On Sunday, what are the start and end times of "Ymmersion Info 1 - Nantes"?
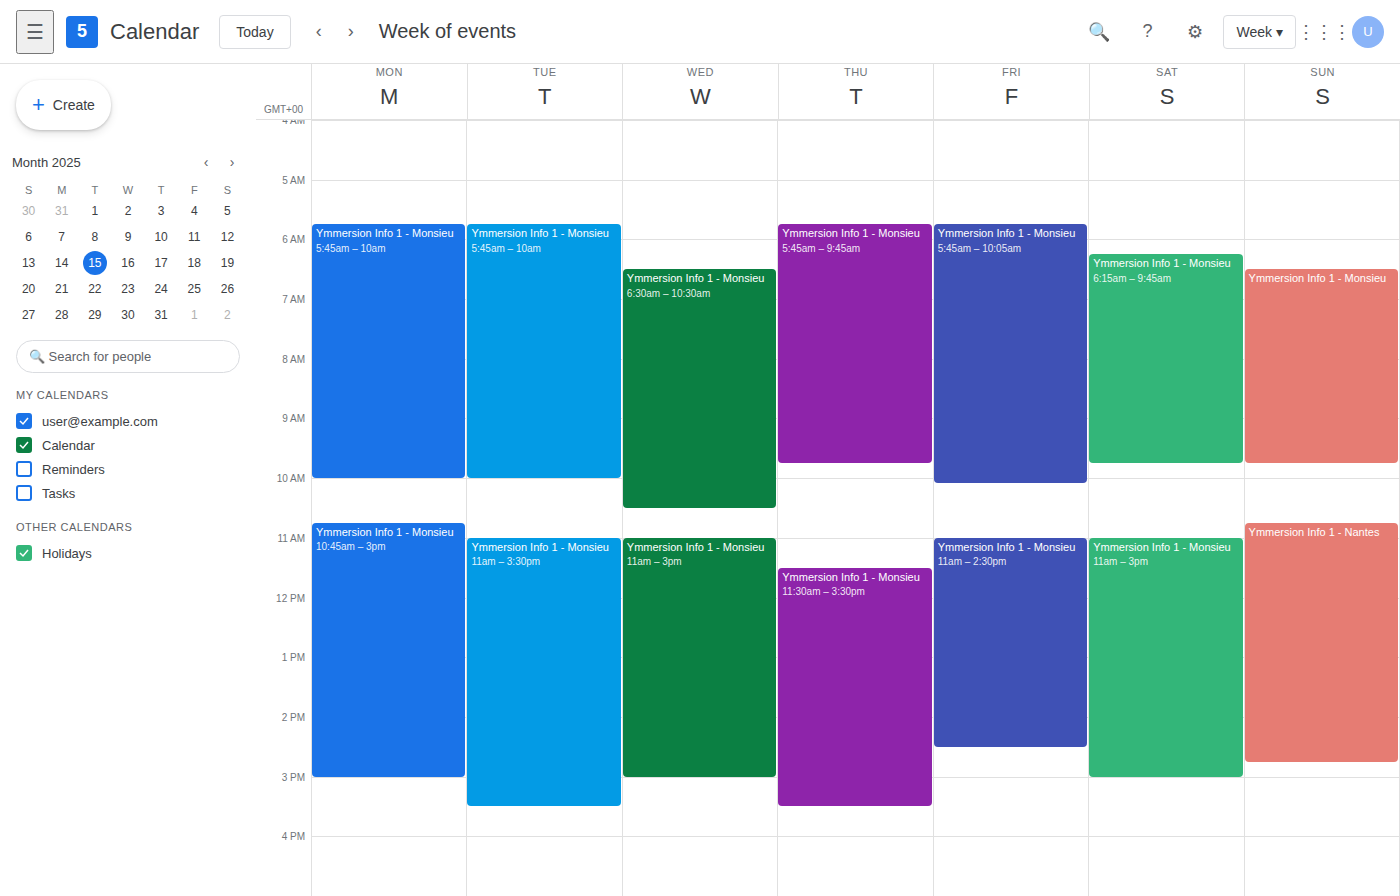
10:45 AM to 2:45 PM